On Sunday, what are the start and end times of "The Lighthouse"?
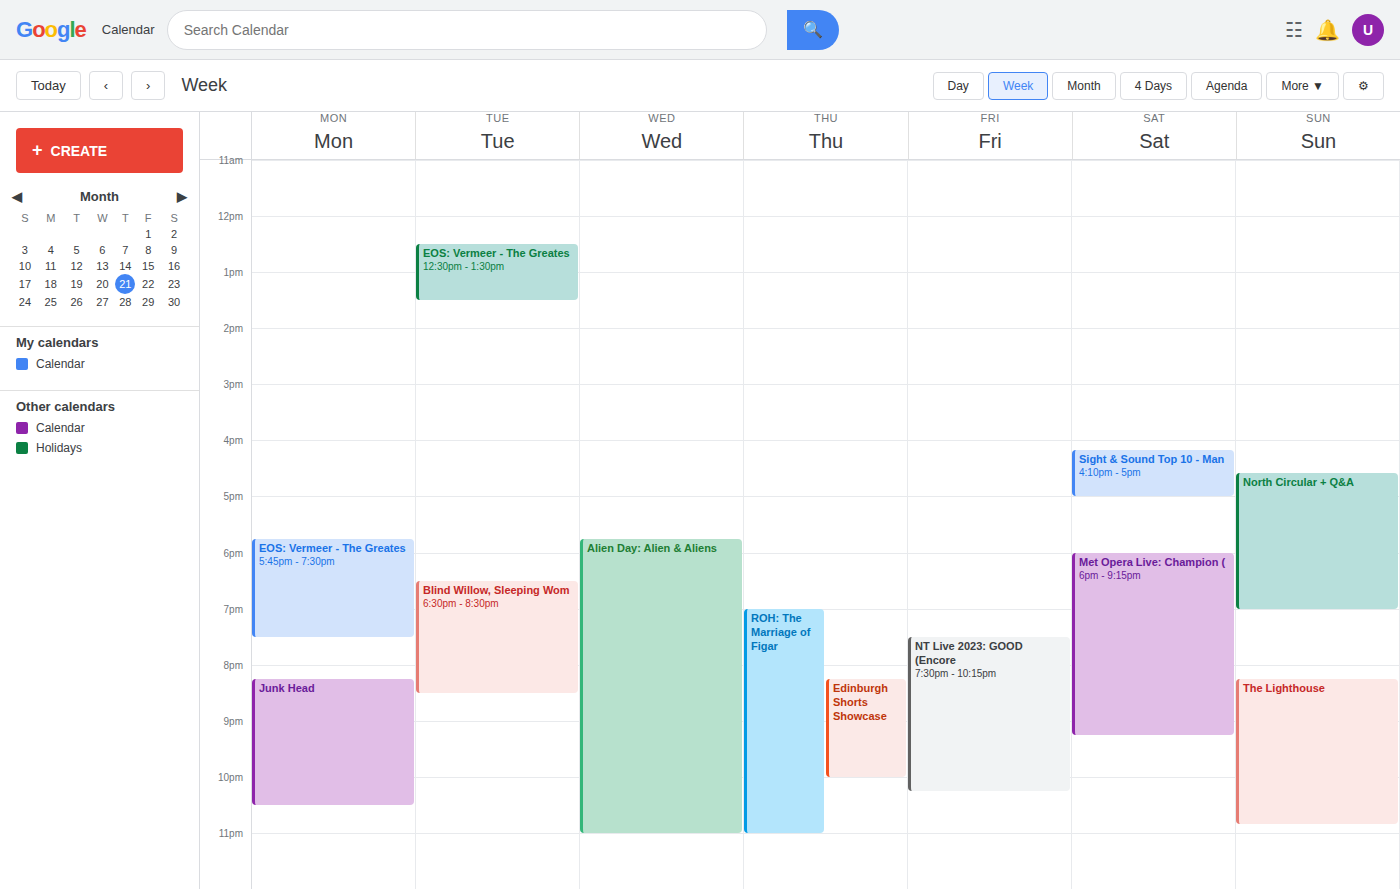
20:15 to 22:50